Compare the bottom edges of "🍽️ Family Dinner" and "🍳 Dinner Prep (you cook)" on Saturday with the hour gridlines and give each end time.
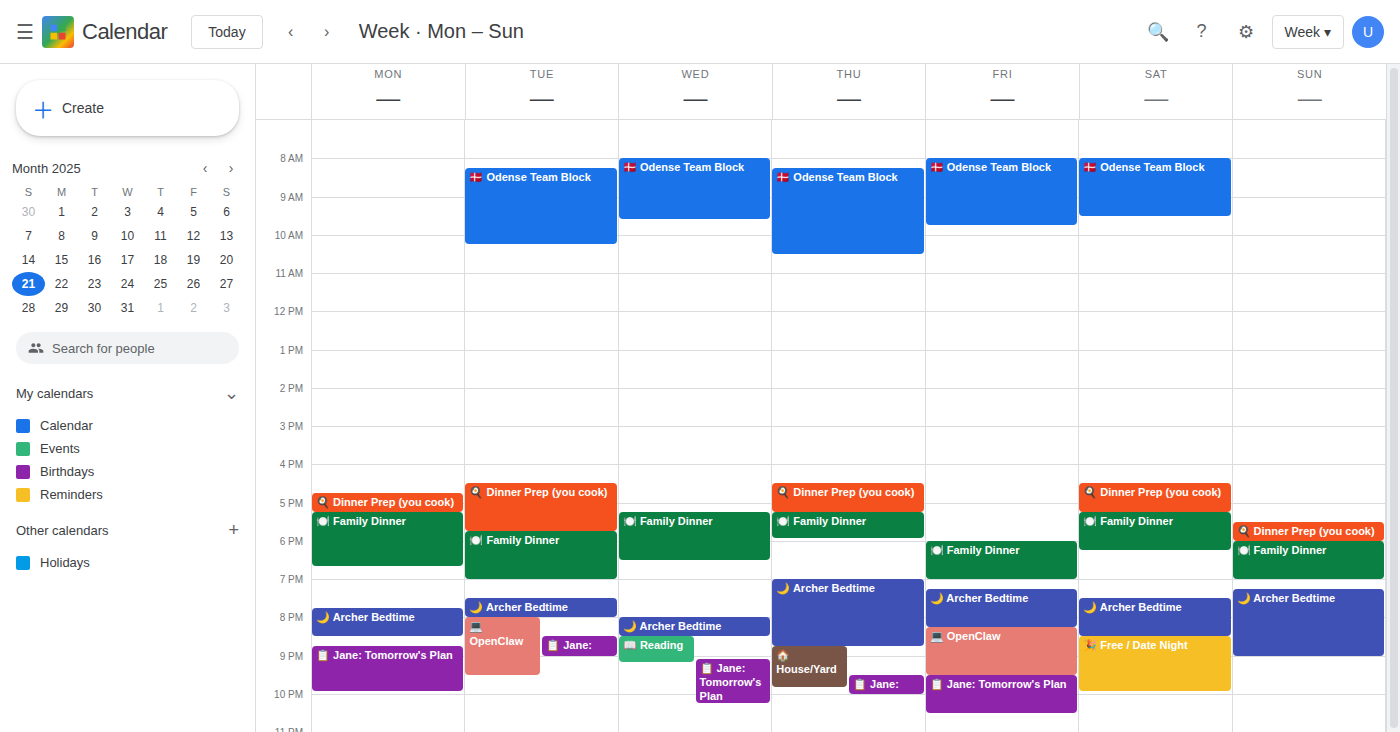
"🍽️ Family Dinner": 6:15 PM, neither: a quarter of the way from the 6 PM line to the 7 PM line. "🍳 Dinner Prep (you cook)": 5:15 PM, neither: a quarter of the way from the 5 PM line to the 6 PM line.